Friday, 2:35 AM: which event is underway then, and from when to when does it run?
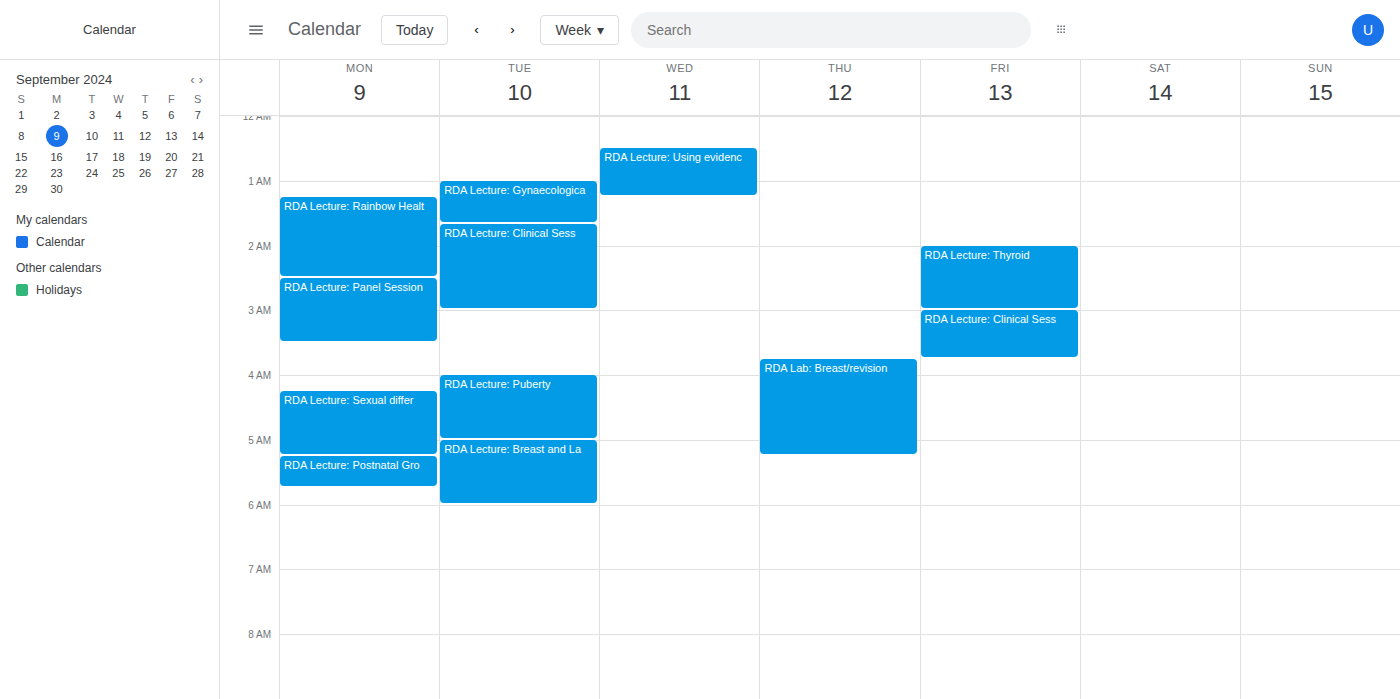
"RDA Lecture: Thyroid", 2:00 AM to 3:00 AM